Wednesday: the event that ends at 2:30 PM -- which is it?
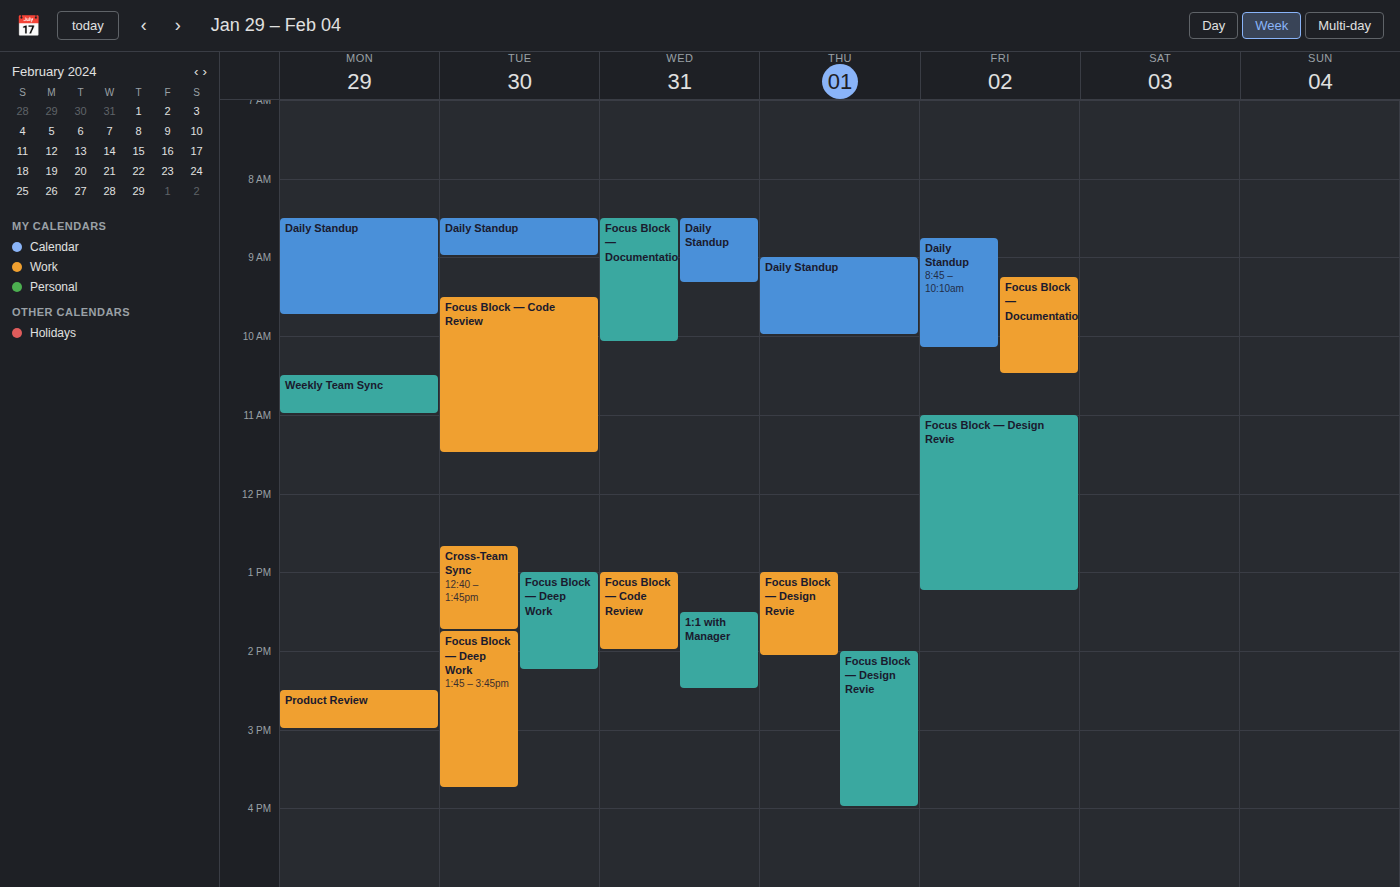
"1:1 with Manager"